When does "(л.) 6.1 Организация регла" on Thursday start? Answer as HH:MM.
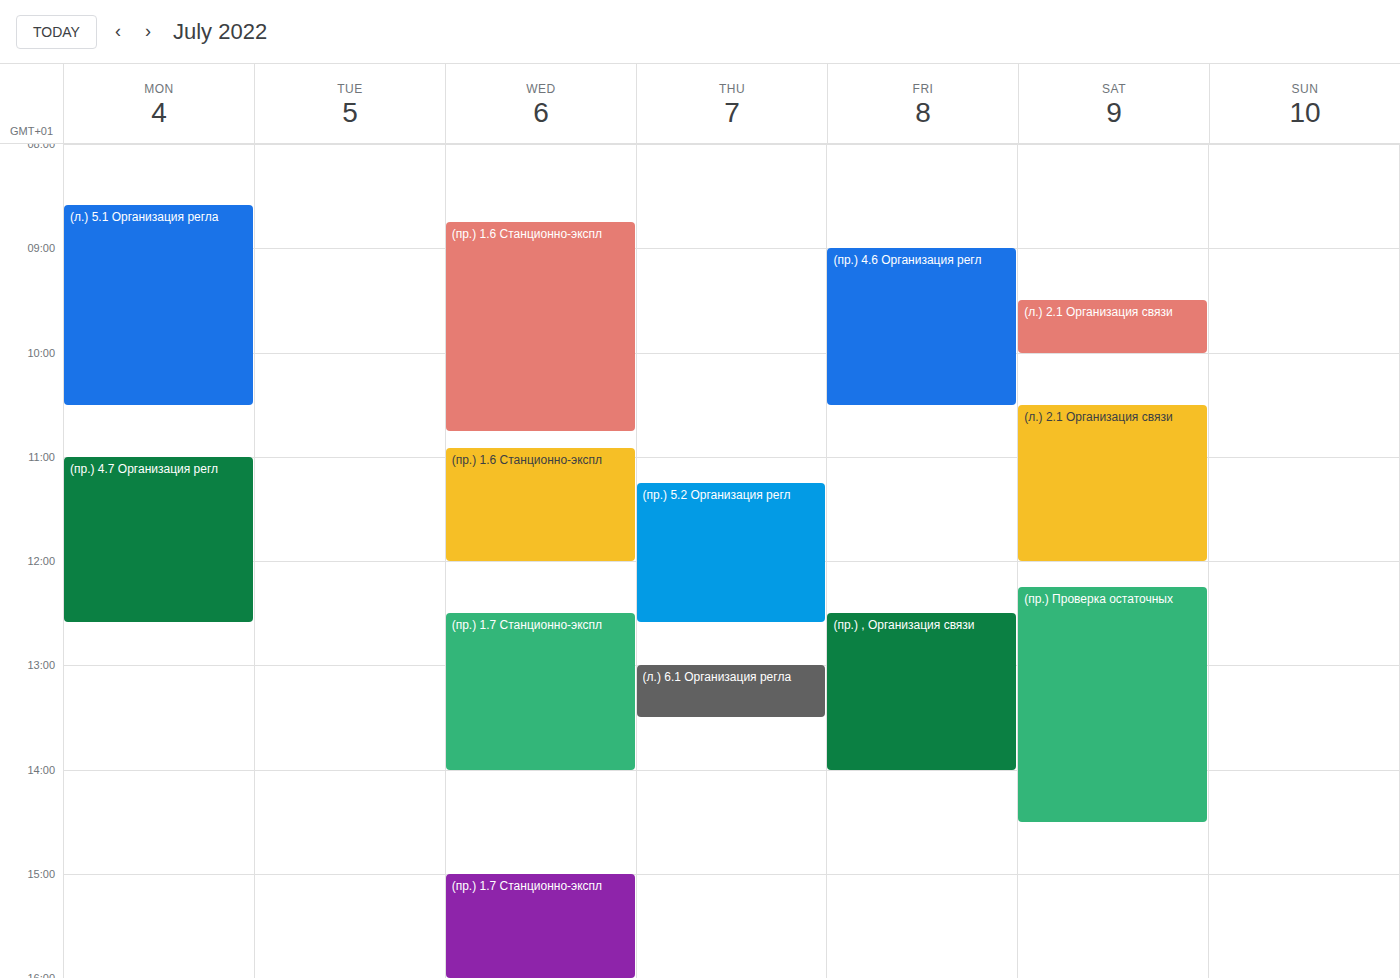
13:00